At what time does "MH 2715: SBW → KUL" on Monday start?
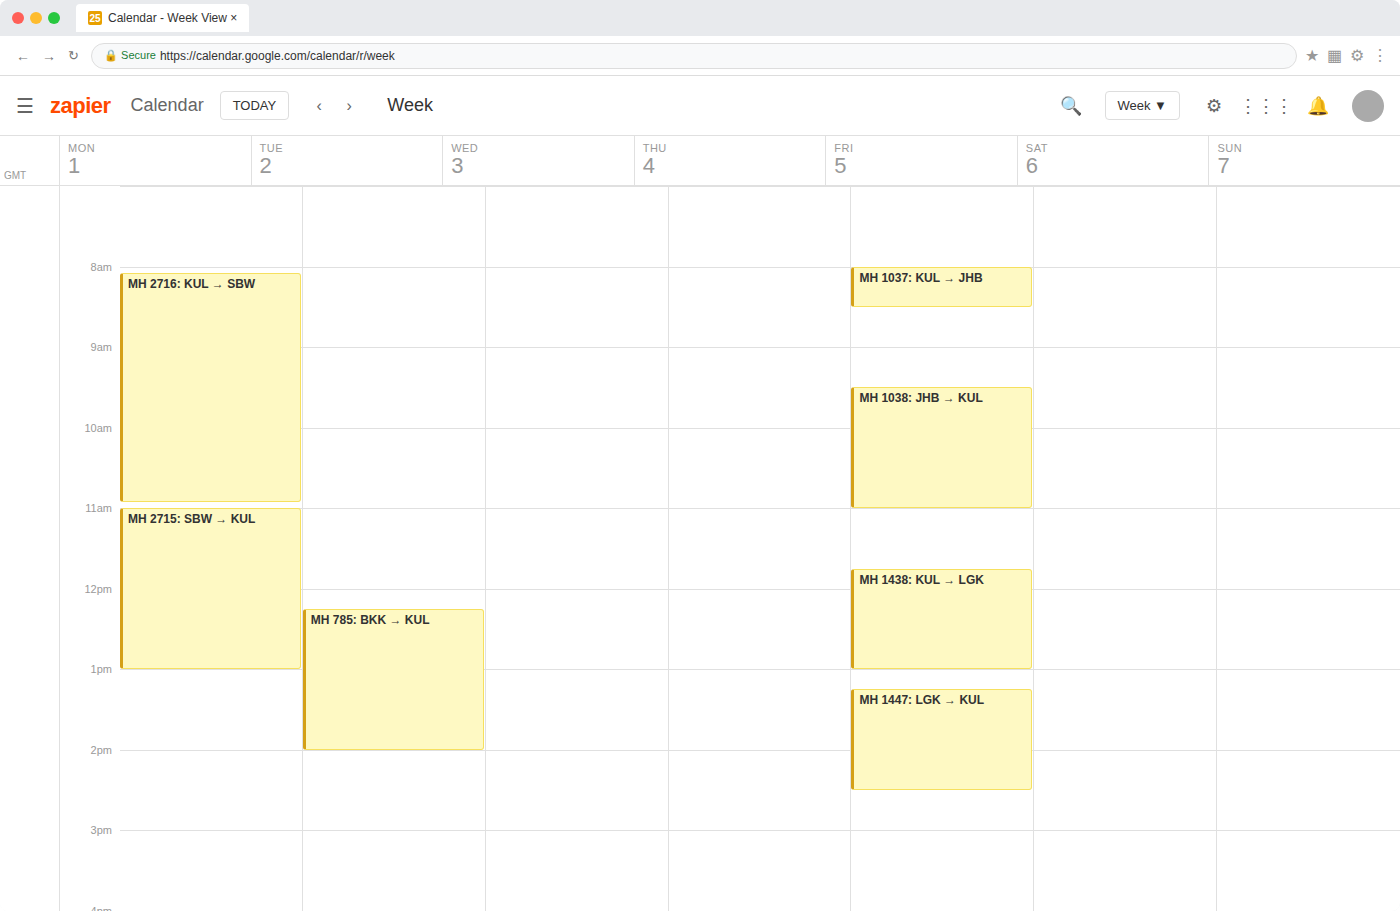
11:00 AM